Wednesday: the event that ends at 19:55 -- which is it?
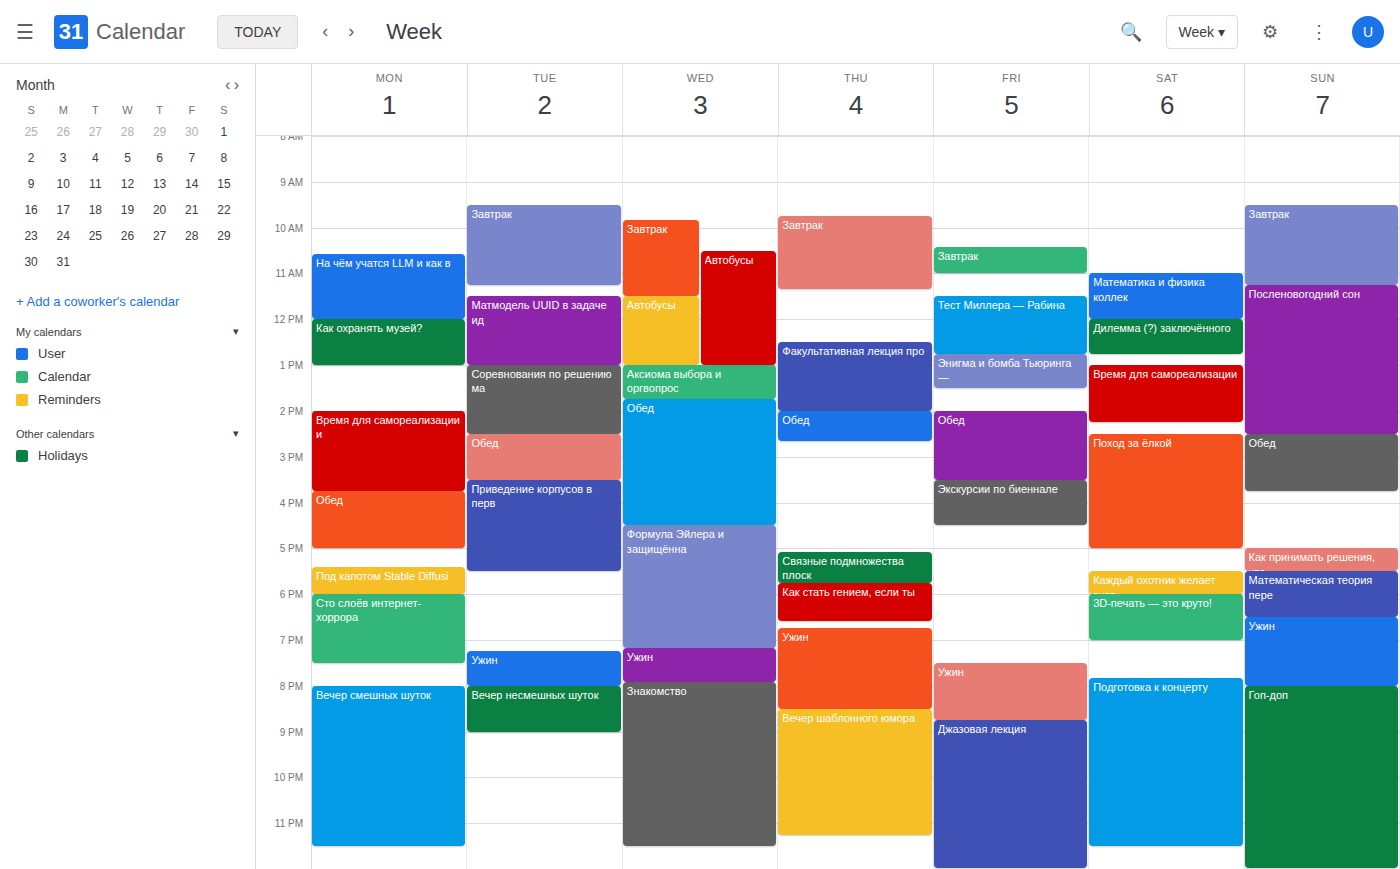
"Ужин"